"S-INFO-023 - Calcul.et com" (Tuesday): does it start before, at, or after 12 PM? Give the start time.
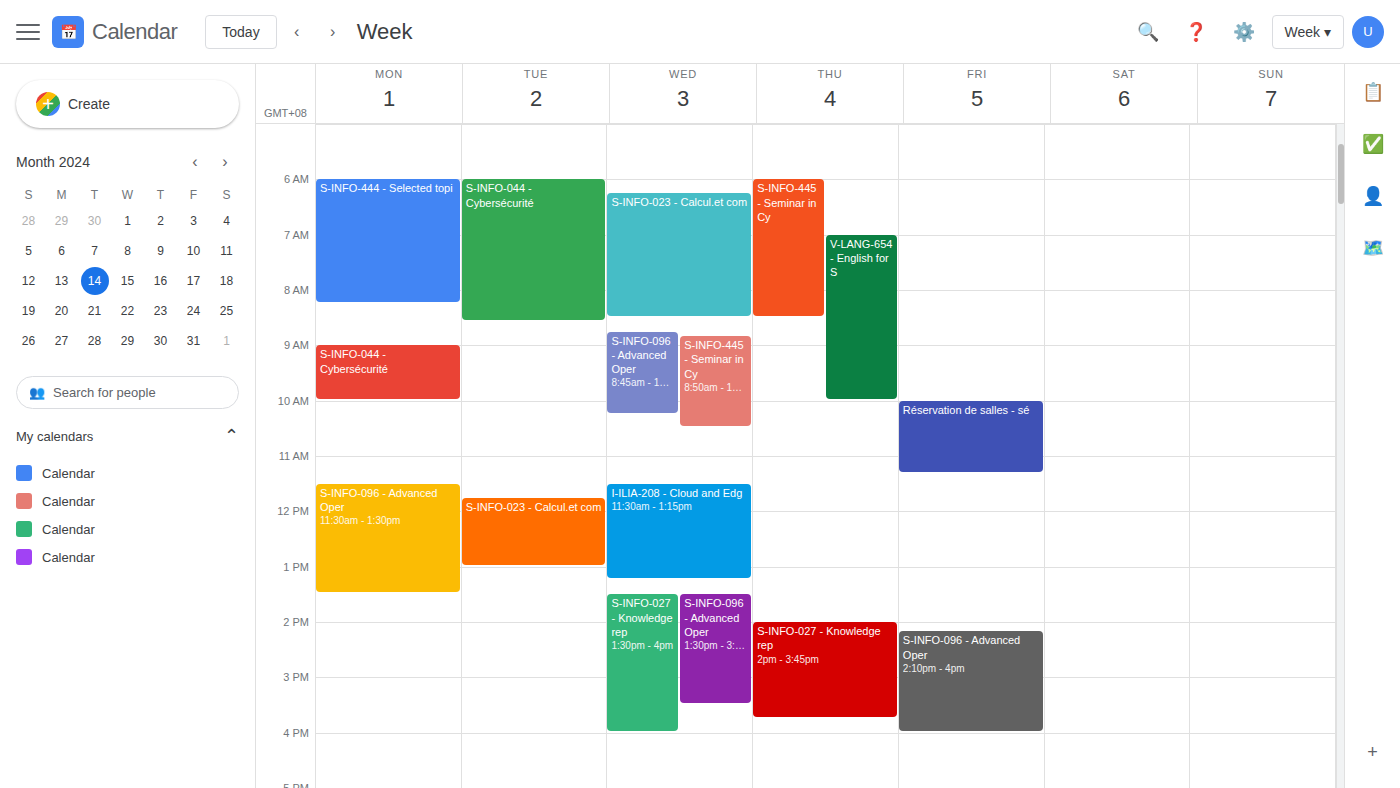
11:45 AM -- before 12 PM, 15 minutes above the 12 PM line.